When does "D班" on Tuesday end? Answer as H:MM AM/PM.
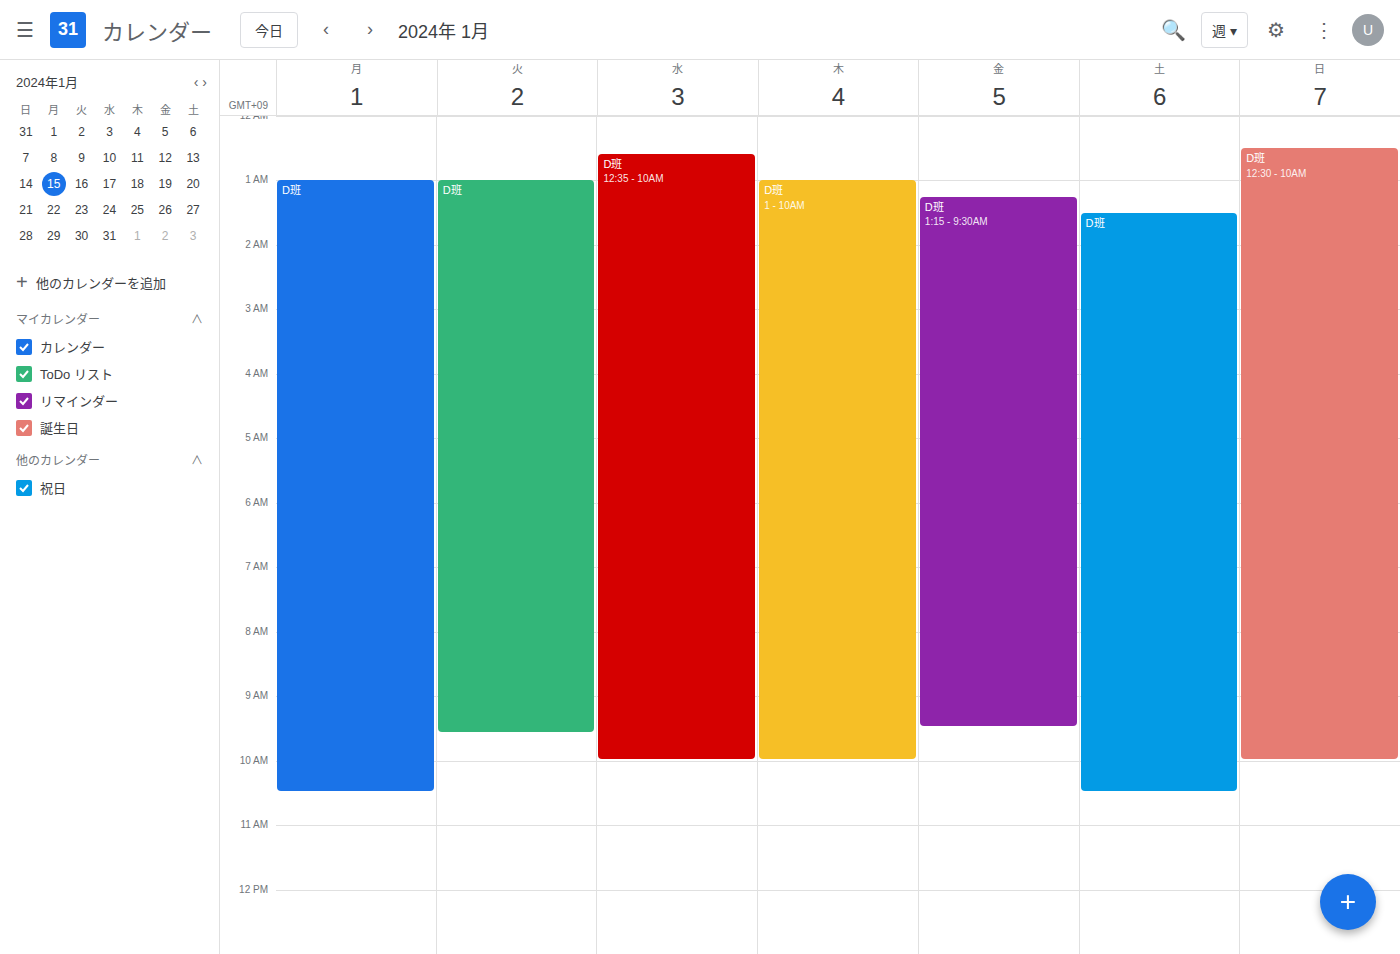
9:35 AM